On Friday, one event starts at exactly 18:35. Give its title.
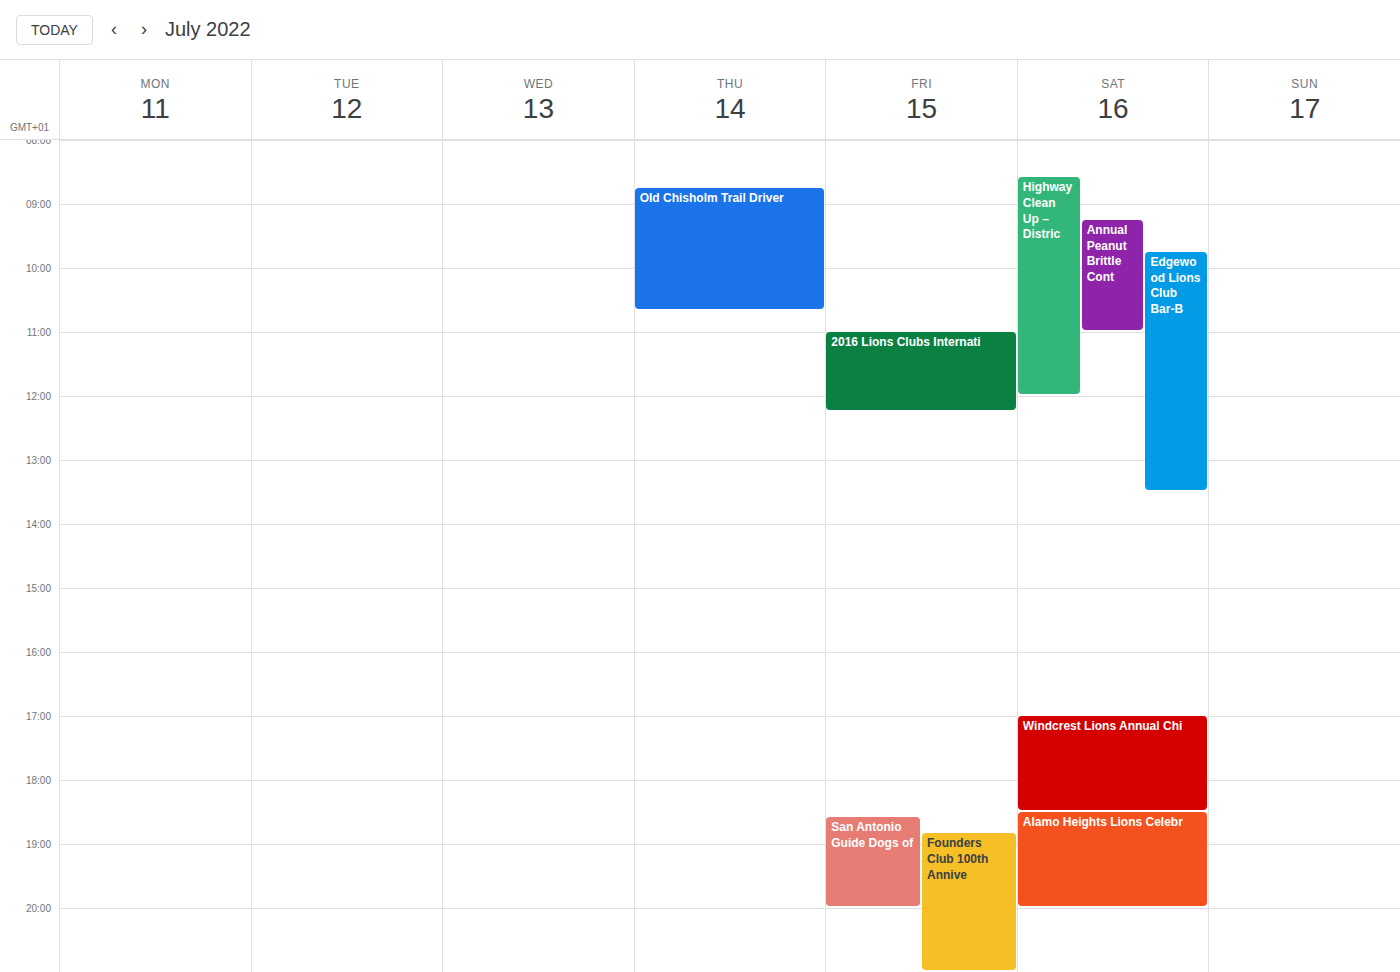
"San Antonio Guide Dogs of"